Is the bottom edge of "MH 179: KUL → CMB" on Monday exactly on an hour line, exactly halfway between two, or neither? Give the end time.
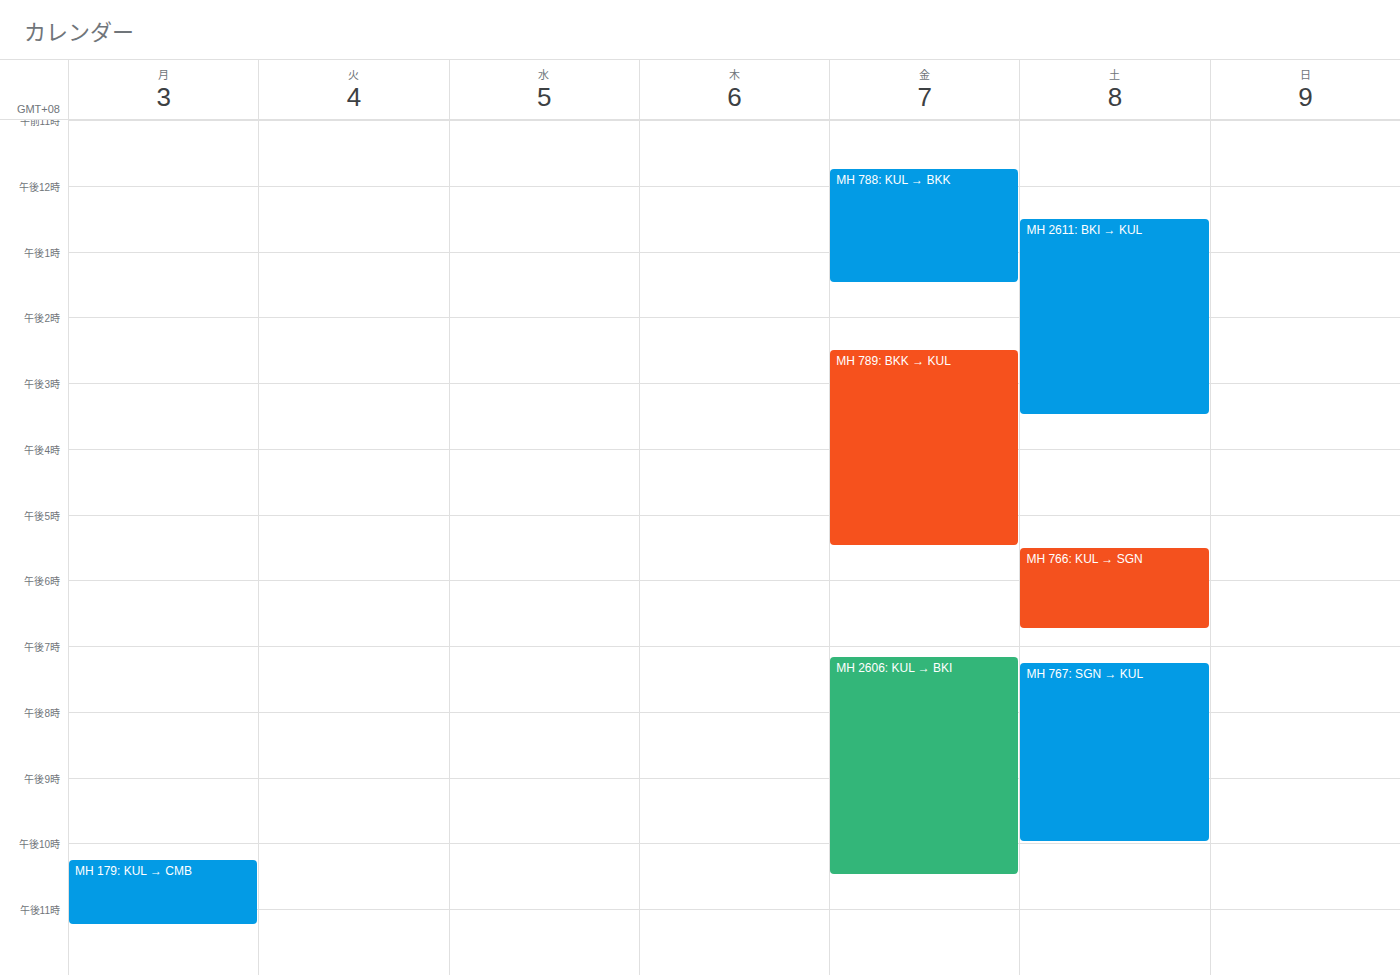
11:15 PM -- neither: a quarter of the way from the 11 PM line to the 12 AM line.